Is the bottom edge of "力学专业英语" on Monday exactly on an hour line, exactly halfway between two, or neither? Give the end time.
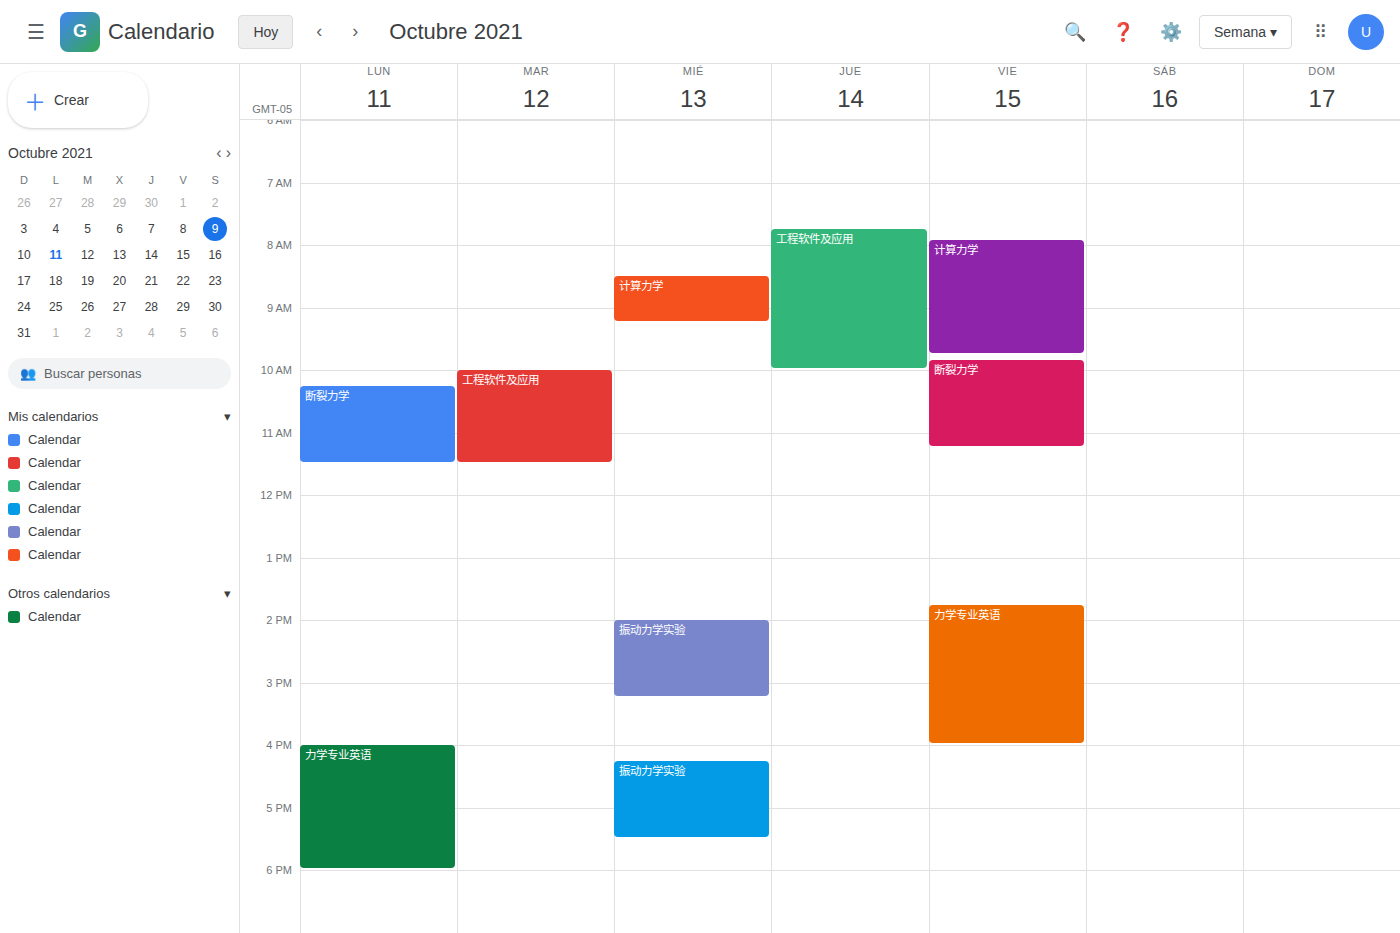
6:00 PM -- exactly on the 6 PM line.